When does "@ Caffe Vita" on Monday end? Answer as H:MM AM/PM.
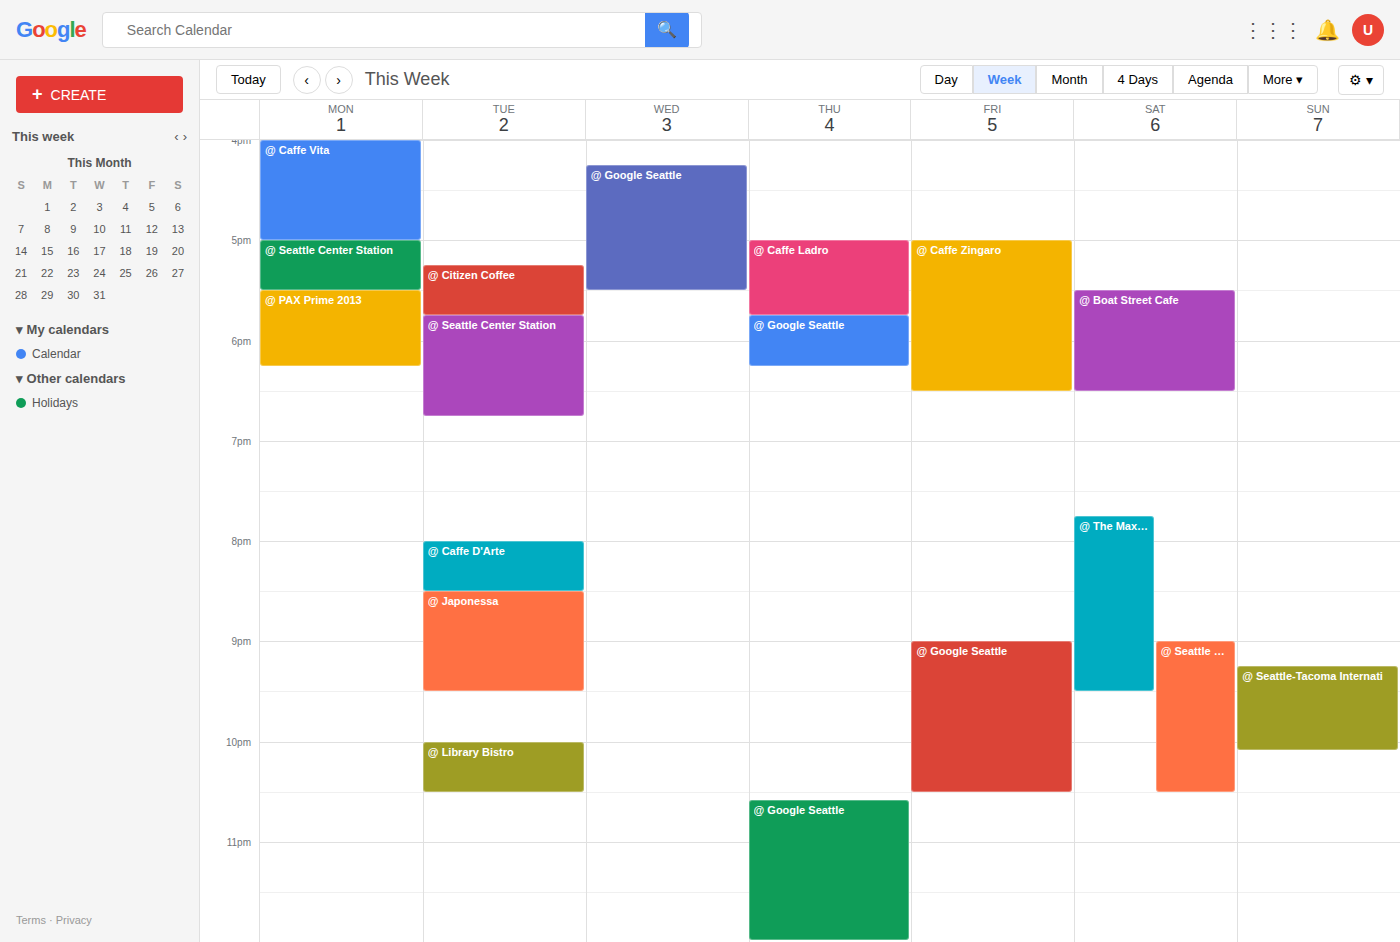
5:00 PM